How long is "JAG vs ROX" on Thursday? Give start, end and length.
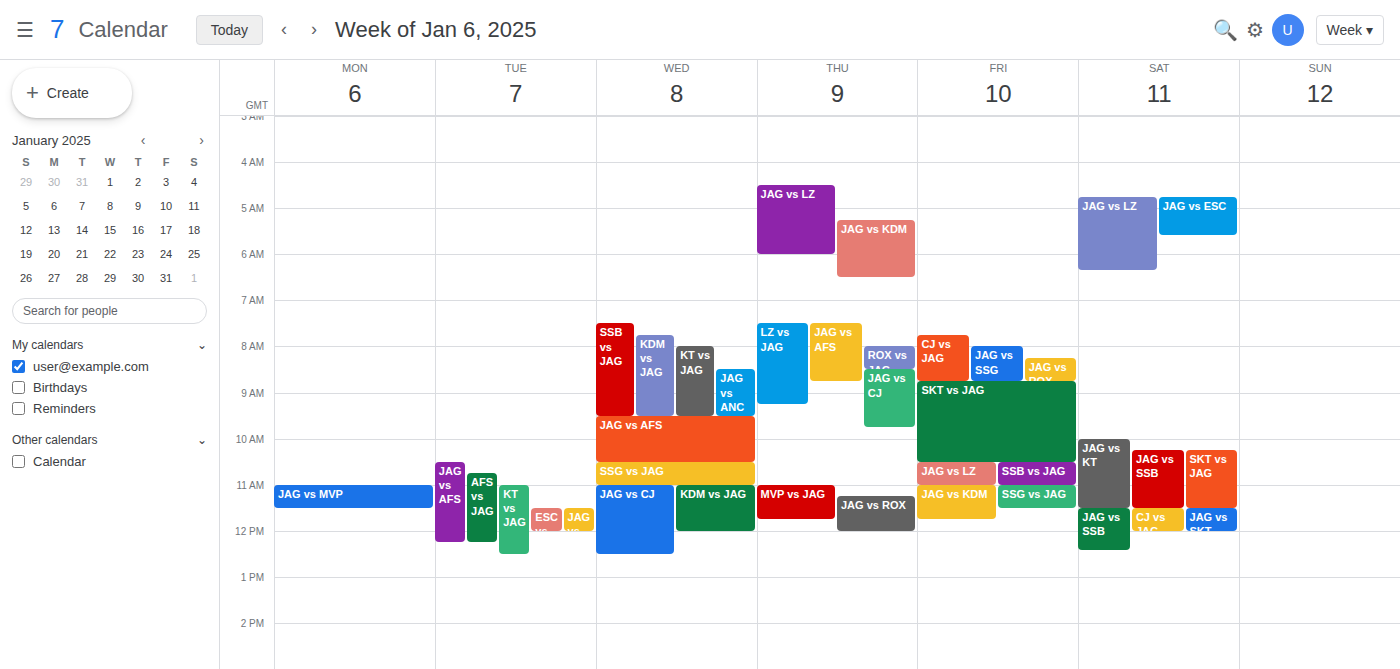
11:15 AM to 12:00 PM, 45 minutes